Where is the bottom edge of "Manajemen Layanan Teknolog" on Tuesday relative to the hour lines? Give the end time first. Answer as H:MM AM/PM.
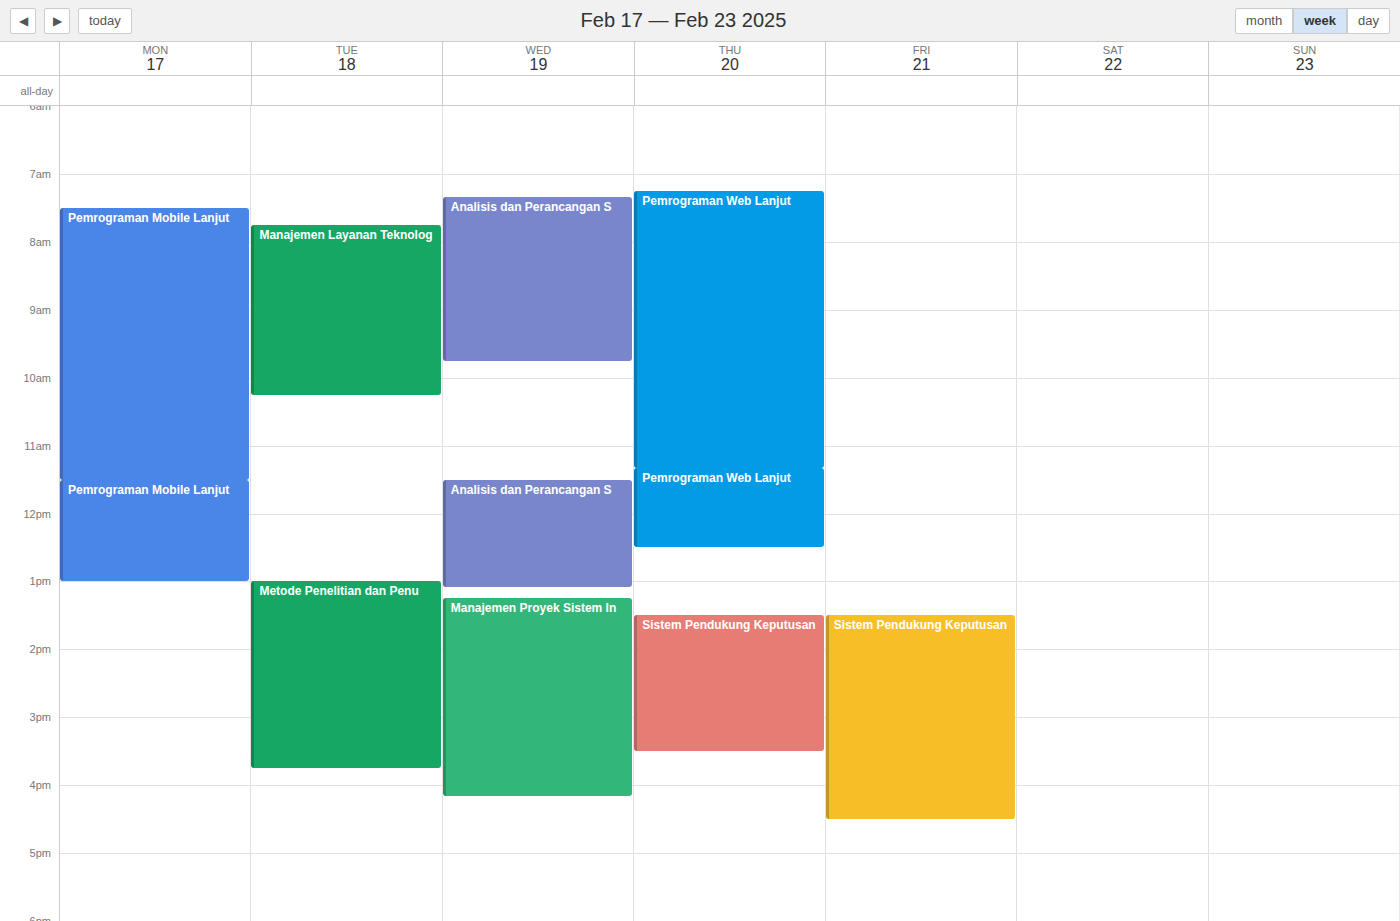
10:15 AM -- neither: a quarter of the way from the 10 AM line to the 11 AM line.